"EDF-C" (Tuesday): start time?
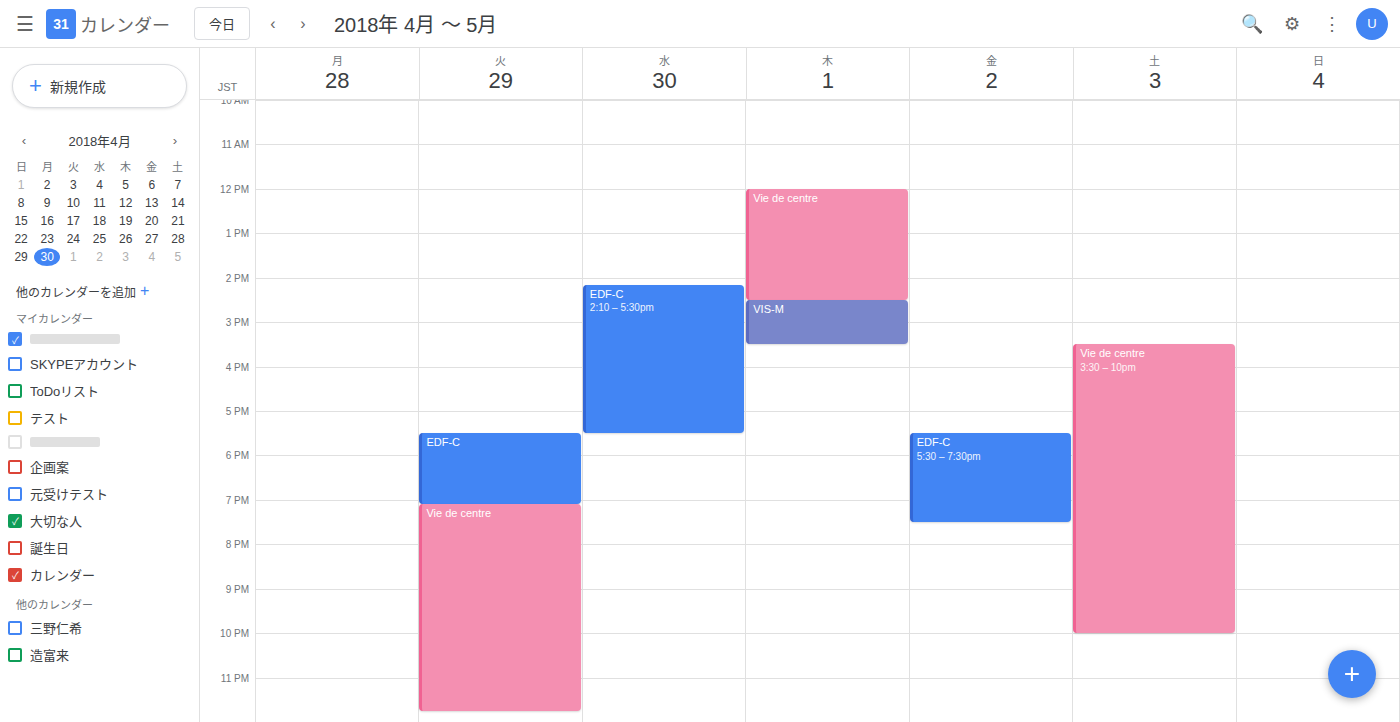
5:30 PM